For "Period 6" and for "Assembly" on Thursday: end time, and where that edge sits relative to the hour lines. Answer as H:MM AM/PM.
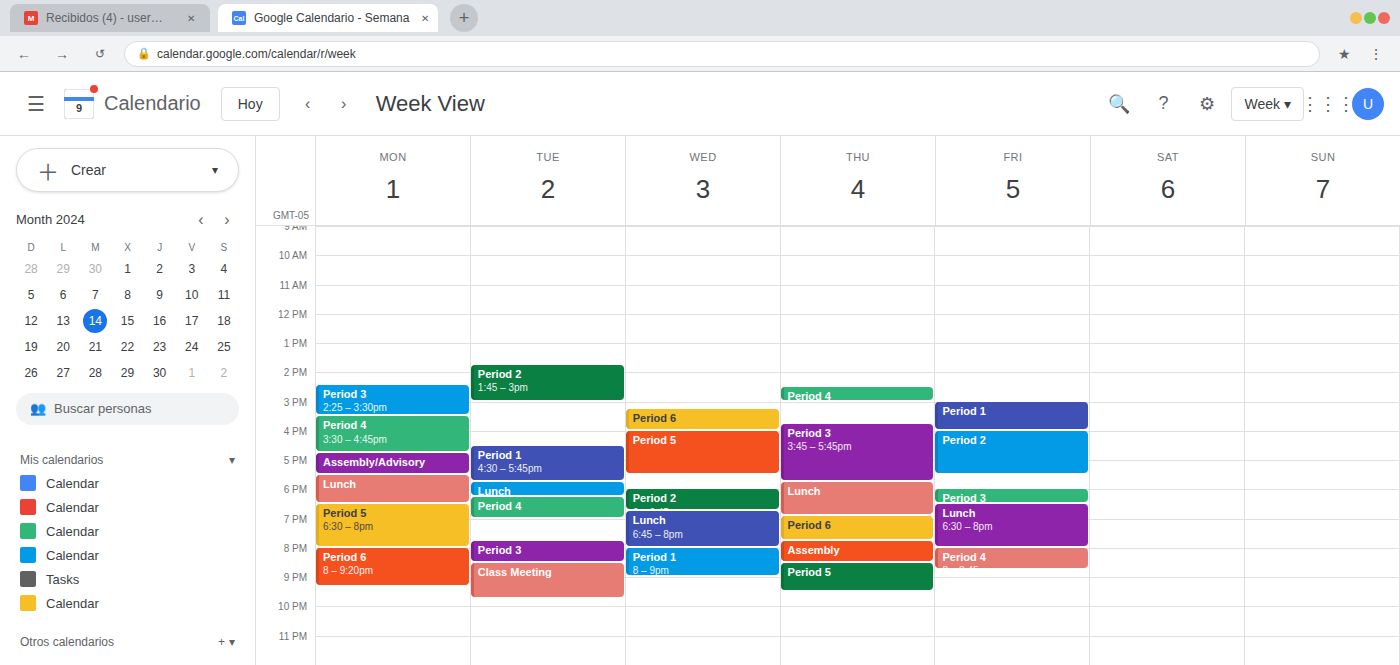
"Period 6": 7:45 PM, neither: three quarters of the way from the 7 PM line to the 8 PM line. "Assembly": 8:30 PM, halfway between the 8 PM and 9 PM lines.